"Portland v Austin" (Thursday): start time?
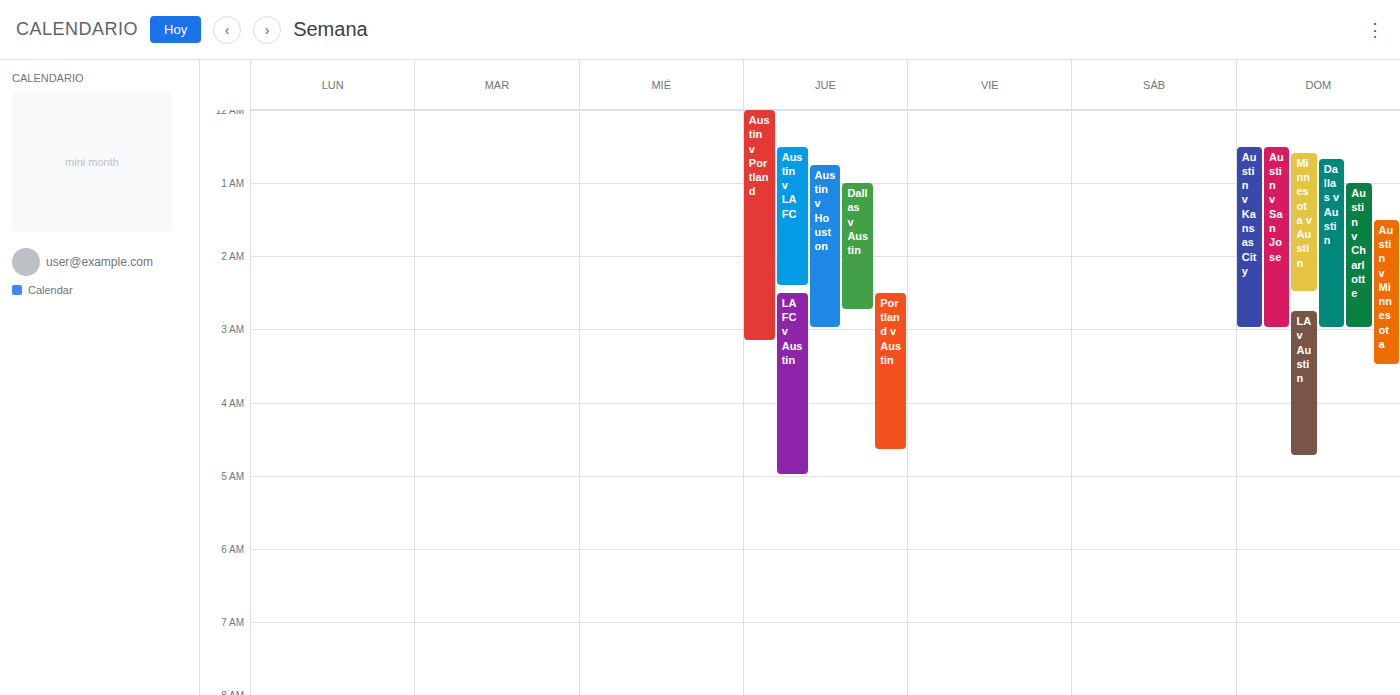
2:30 AM